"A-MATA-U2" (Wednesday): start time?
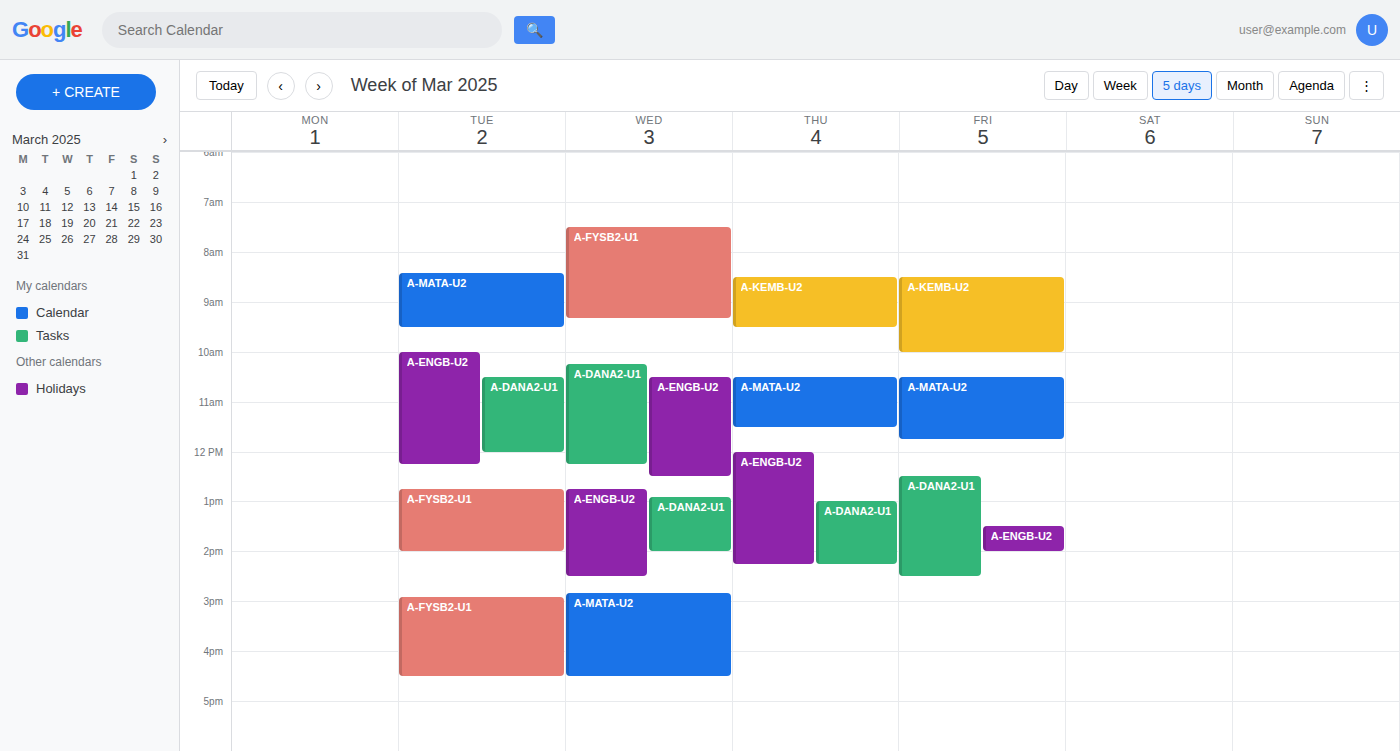
14:50